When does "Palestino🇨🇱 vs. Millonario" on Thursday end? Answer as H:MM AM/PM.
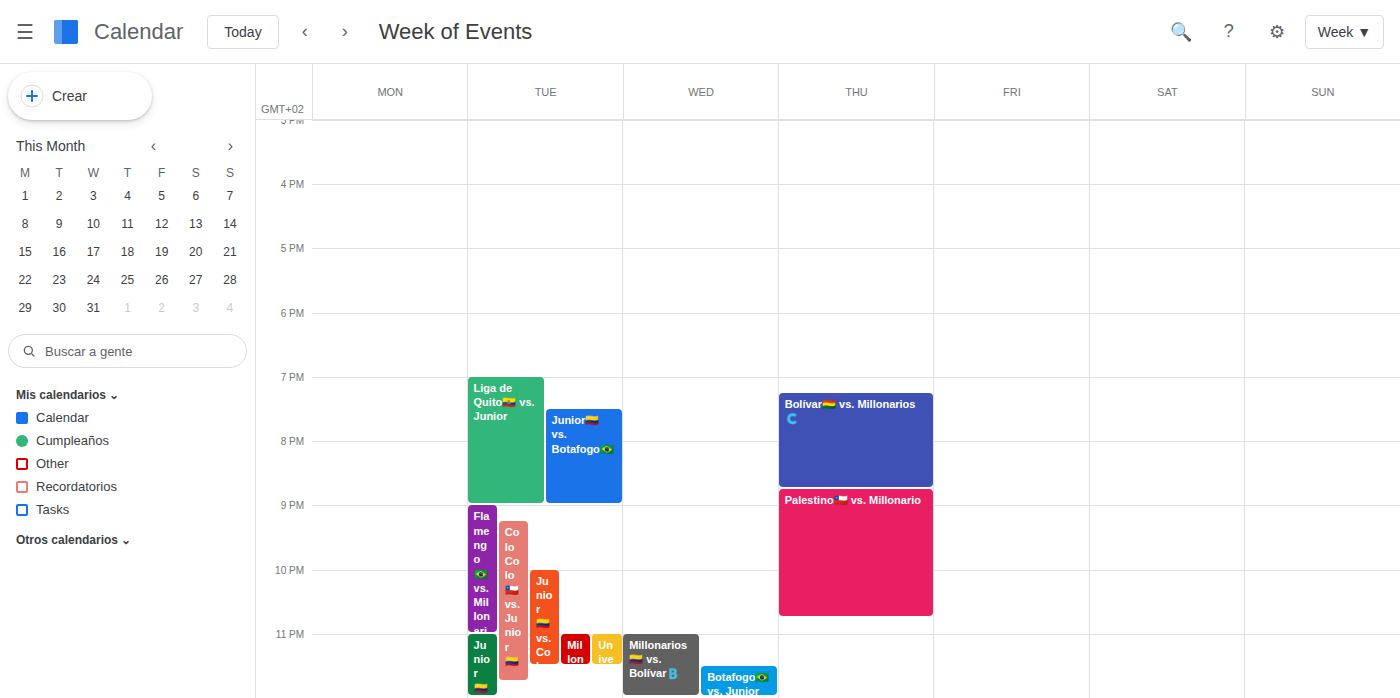
10:45 PM